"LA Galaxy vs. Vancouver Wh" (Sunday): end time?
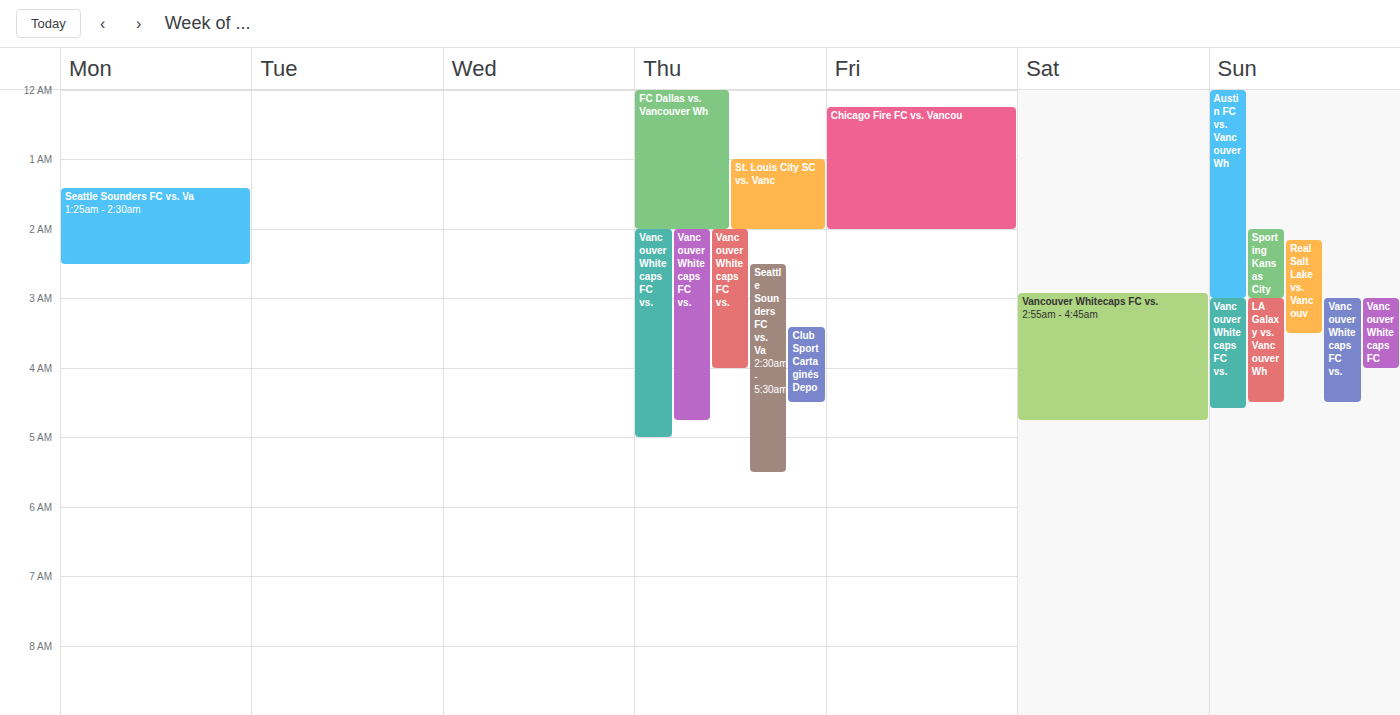
4:30 AM